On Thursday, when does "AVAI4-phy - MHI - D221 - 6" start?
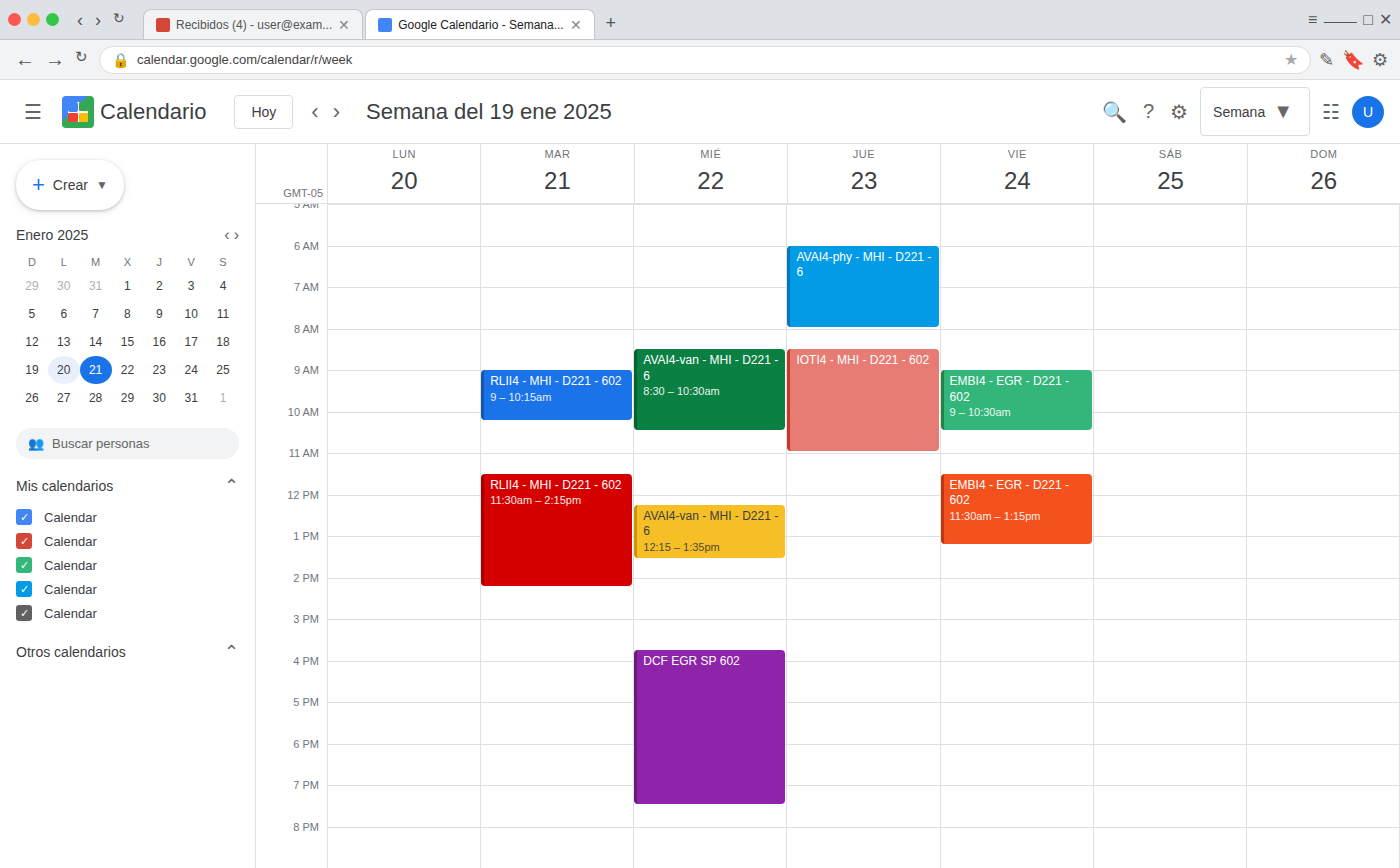
6:00 AM